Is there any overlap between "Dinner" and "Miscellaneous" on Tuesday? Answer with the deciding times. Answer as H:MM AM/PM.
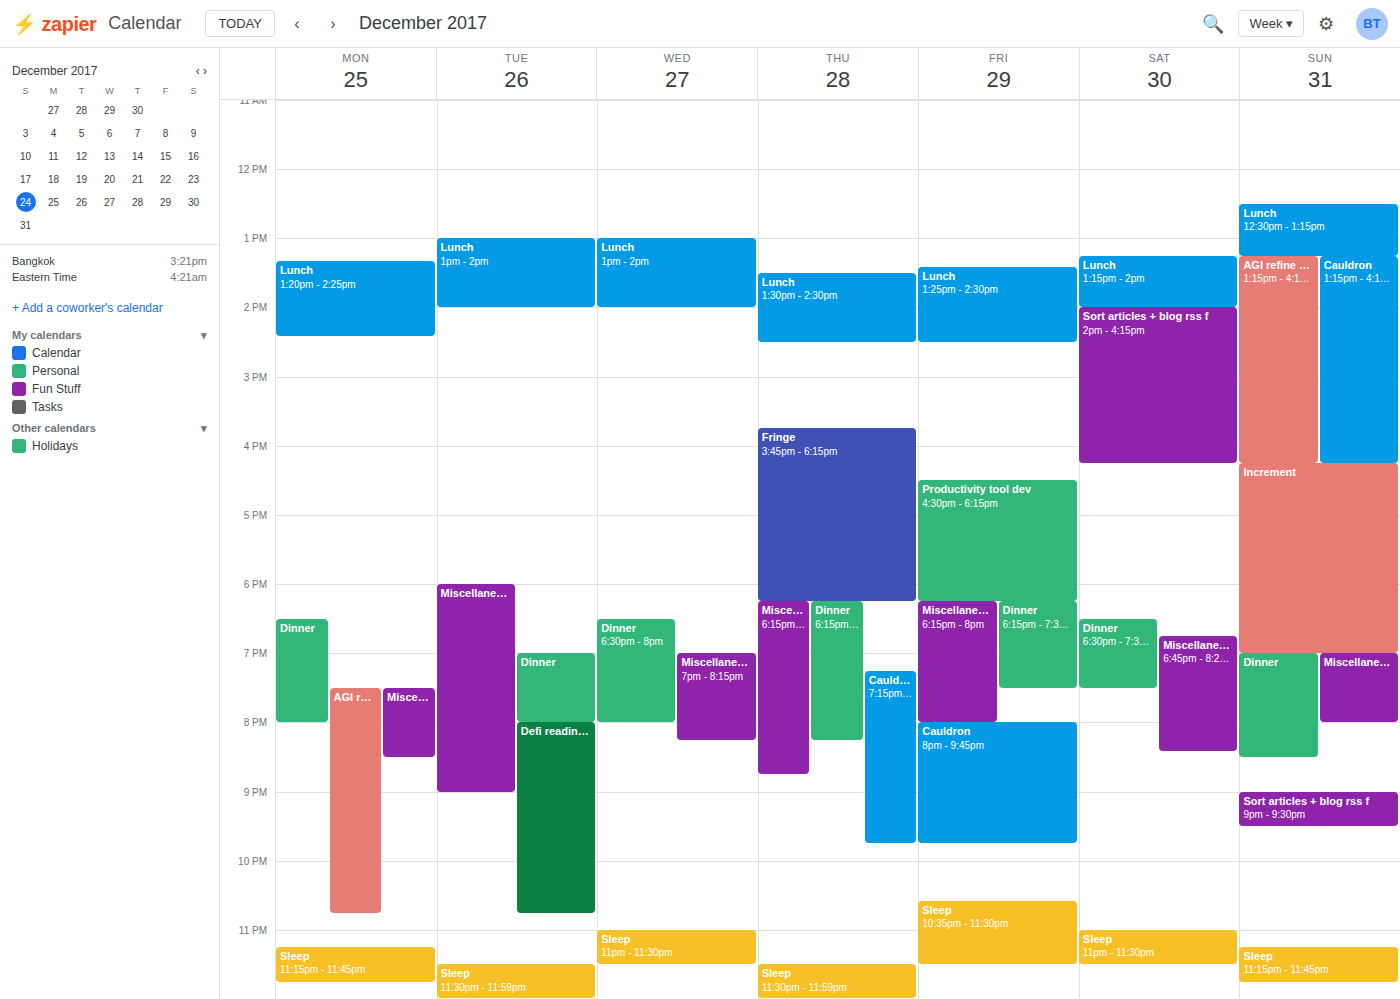
"Dinner" runs 7:00 PM to 8:00 PM, inside "Miscellaneous" -- they overlap.